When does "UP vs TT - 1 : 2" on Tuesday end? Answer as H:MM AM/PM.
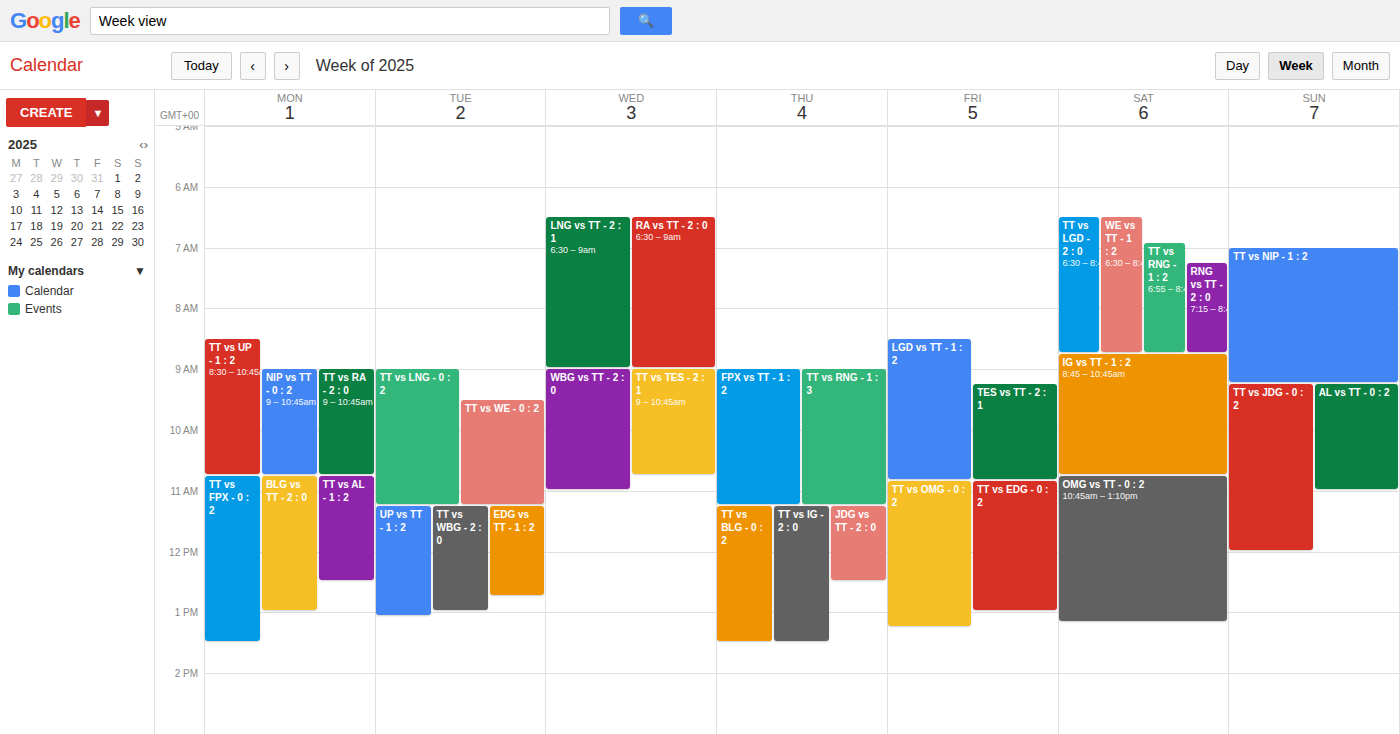
1:05 PM